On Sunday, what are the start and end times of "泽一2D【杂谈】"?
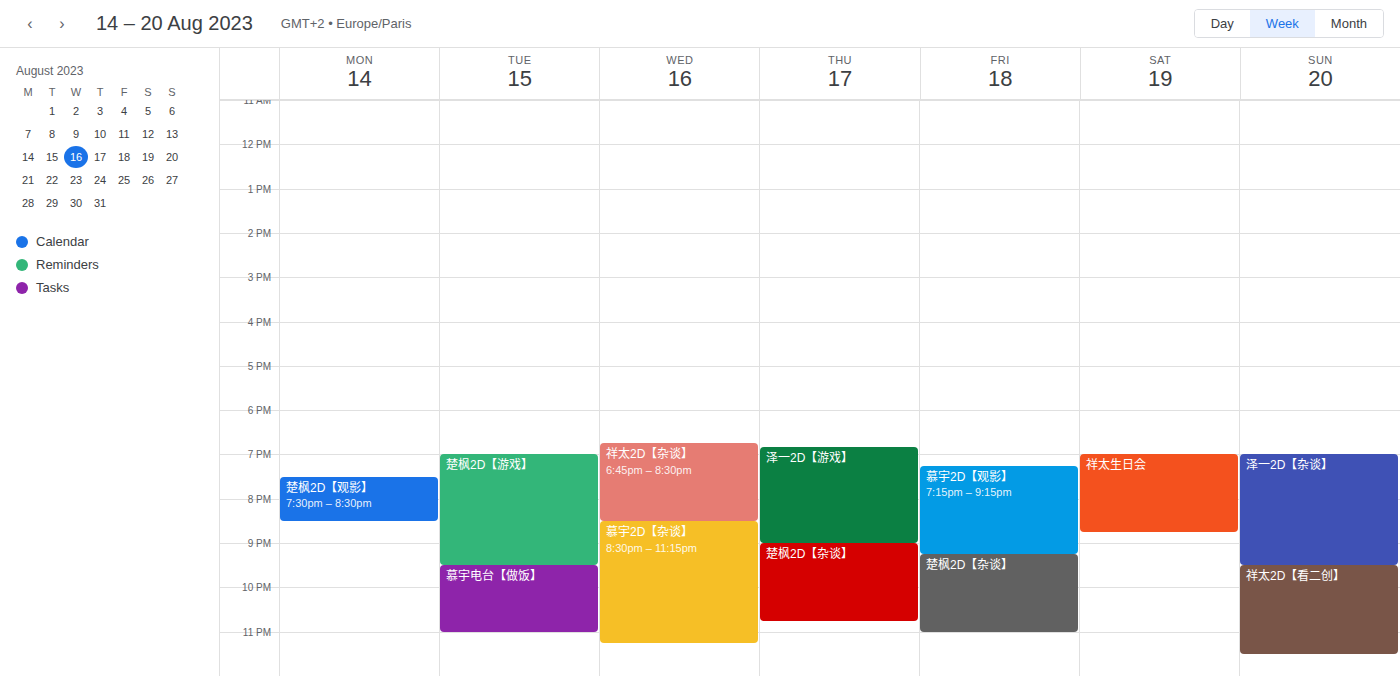
7:00 PM to 9:30 PM